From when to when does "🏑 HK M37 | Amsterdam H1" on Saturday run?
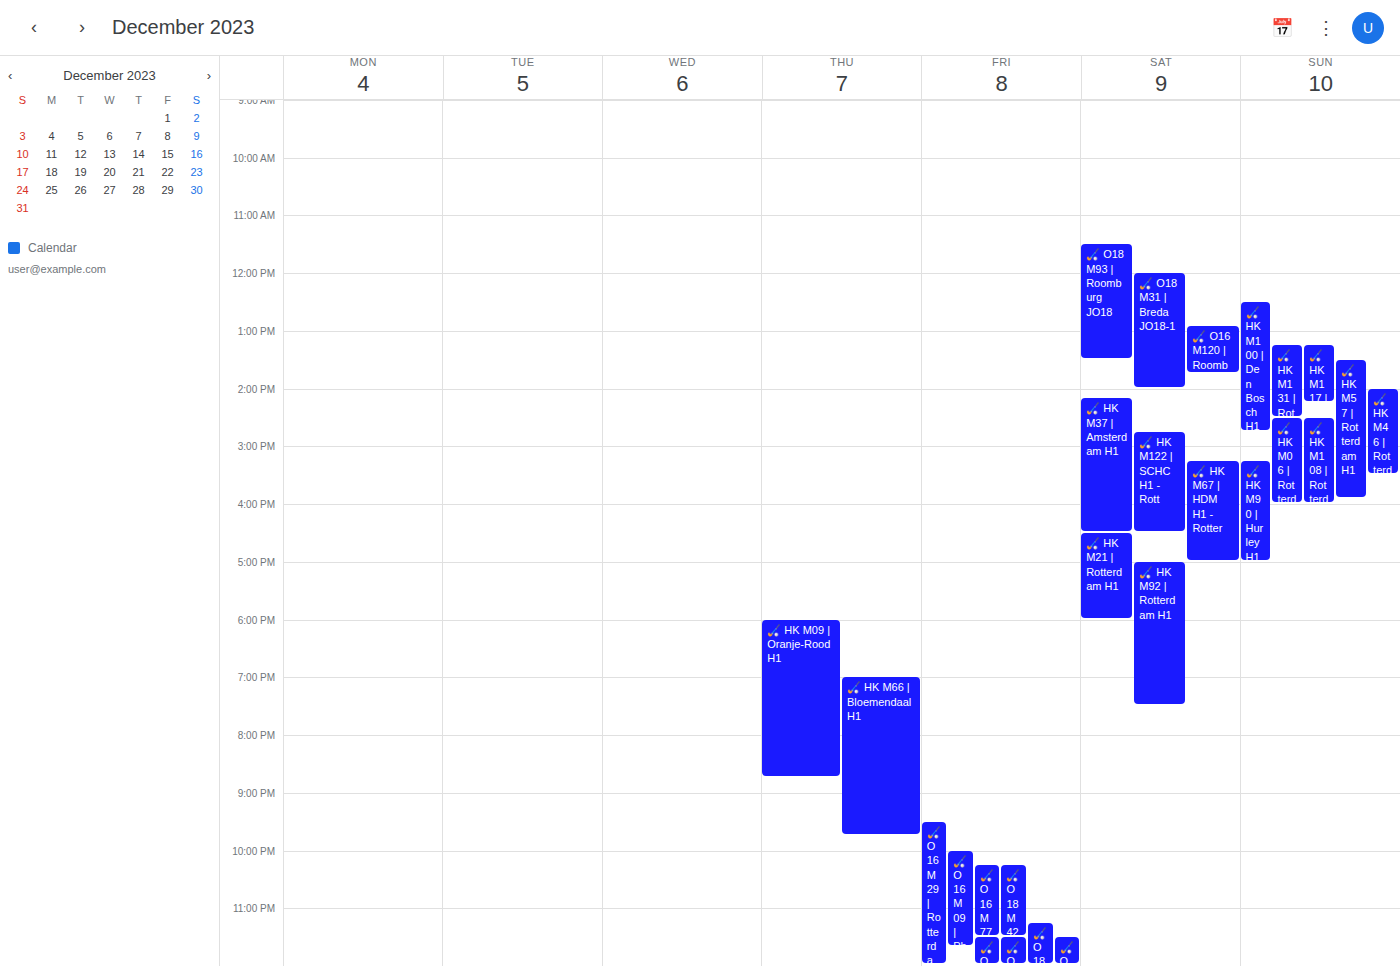
2:10 PM to 4:30 PM